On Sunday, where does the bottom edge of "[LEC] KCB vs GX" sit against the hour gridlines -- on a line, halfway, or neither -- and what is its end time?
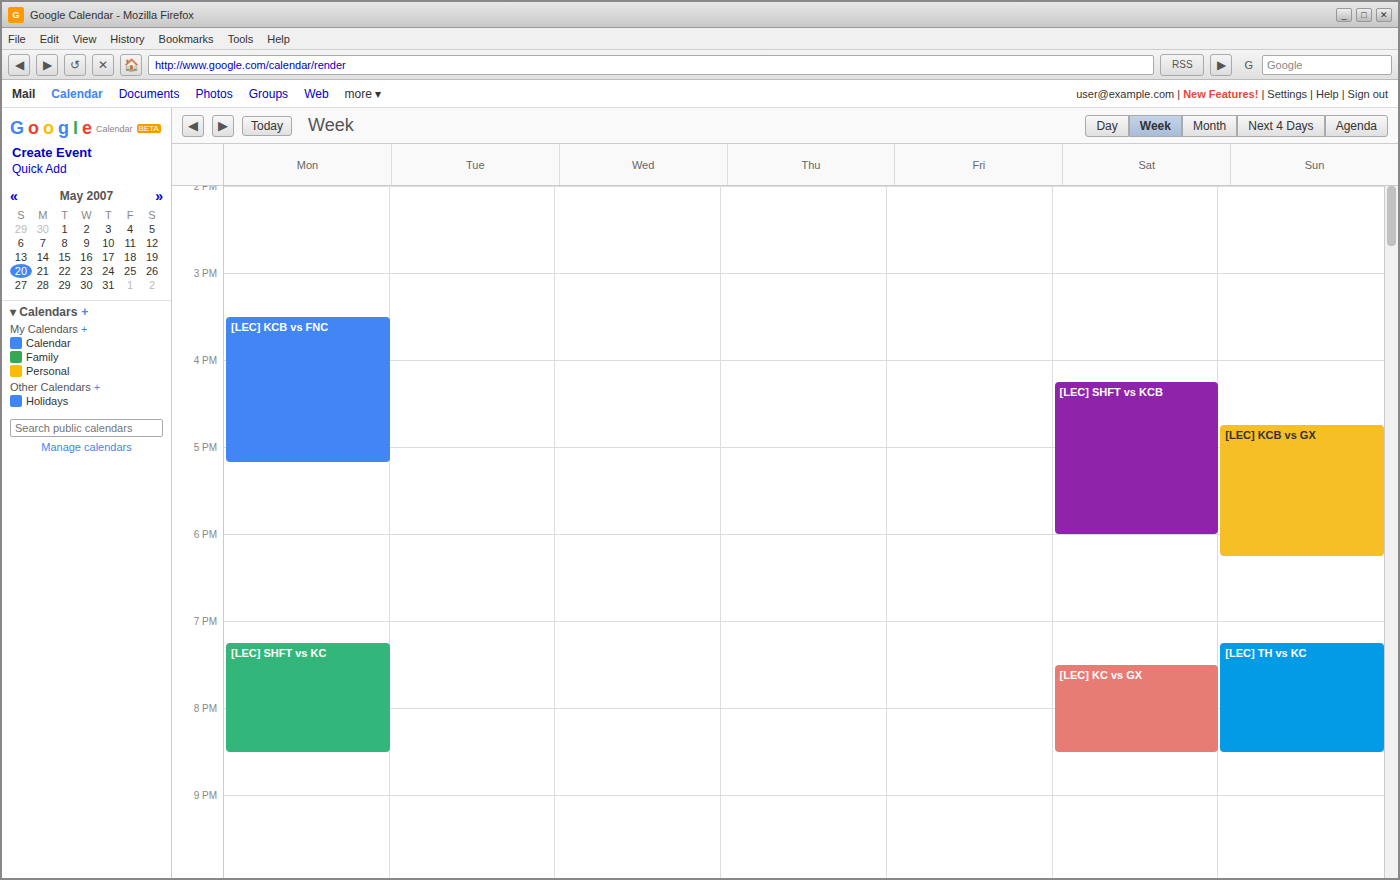
18:15 -- neither: a quarter of the way from the 18:00 line to the 19:00 line.